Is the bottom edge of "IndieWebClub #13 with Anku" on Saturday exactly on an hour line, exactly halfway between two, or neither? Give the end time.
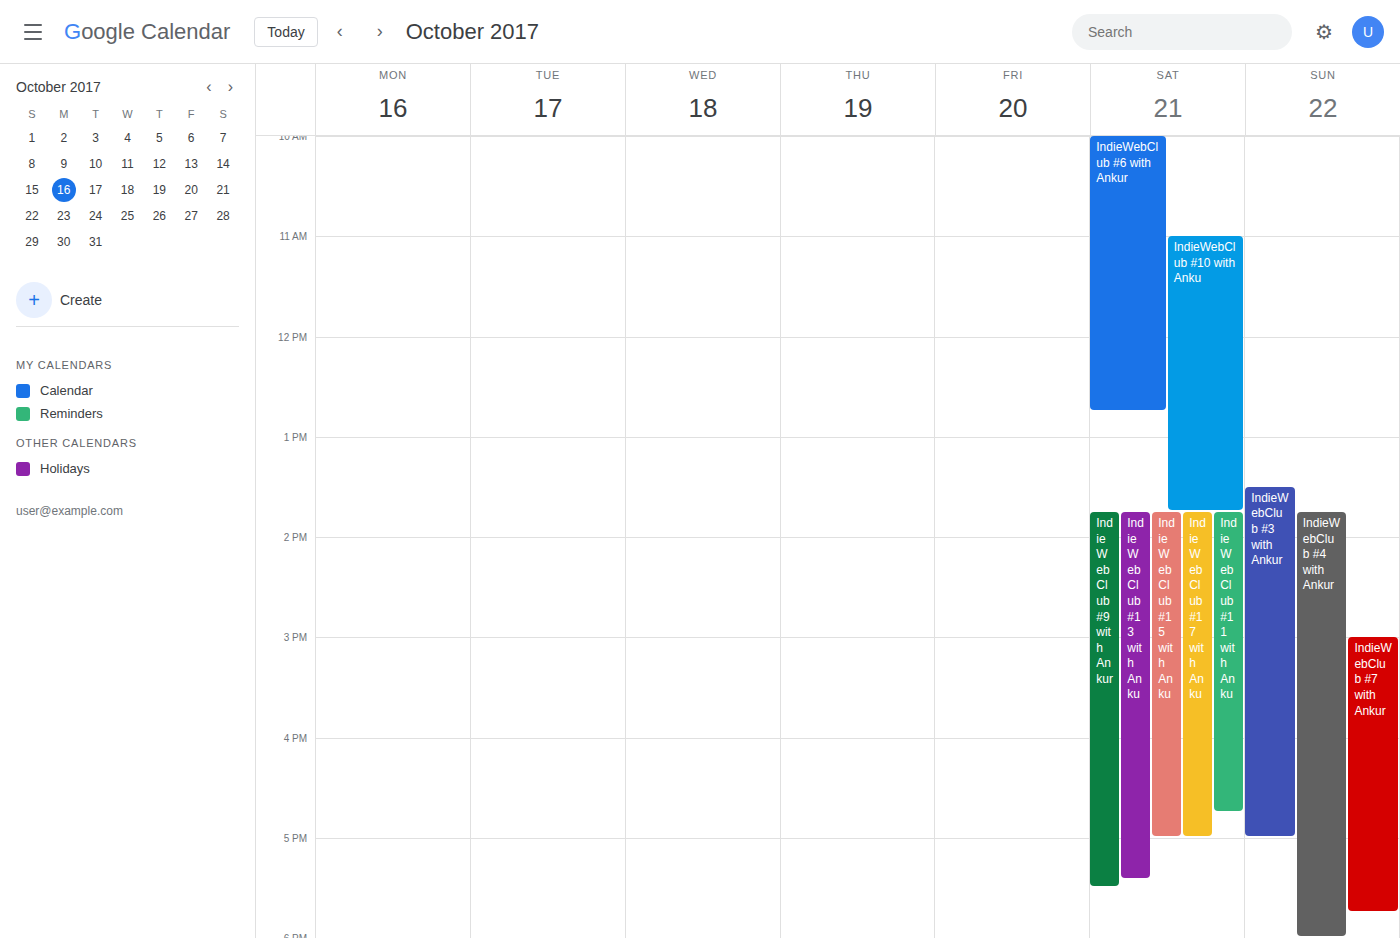
5:25 PM -- neither: 25 minutes below the 5 PM line and 35 minutes above the 6 PM line.